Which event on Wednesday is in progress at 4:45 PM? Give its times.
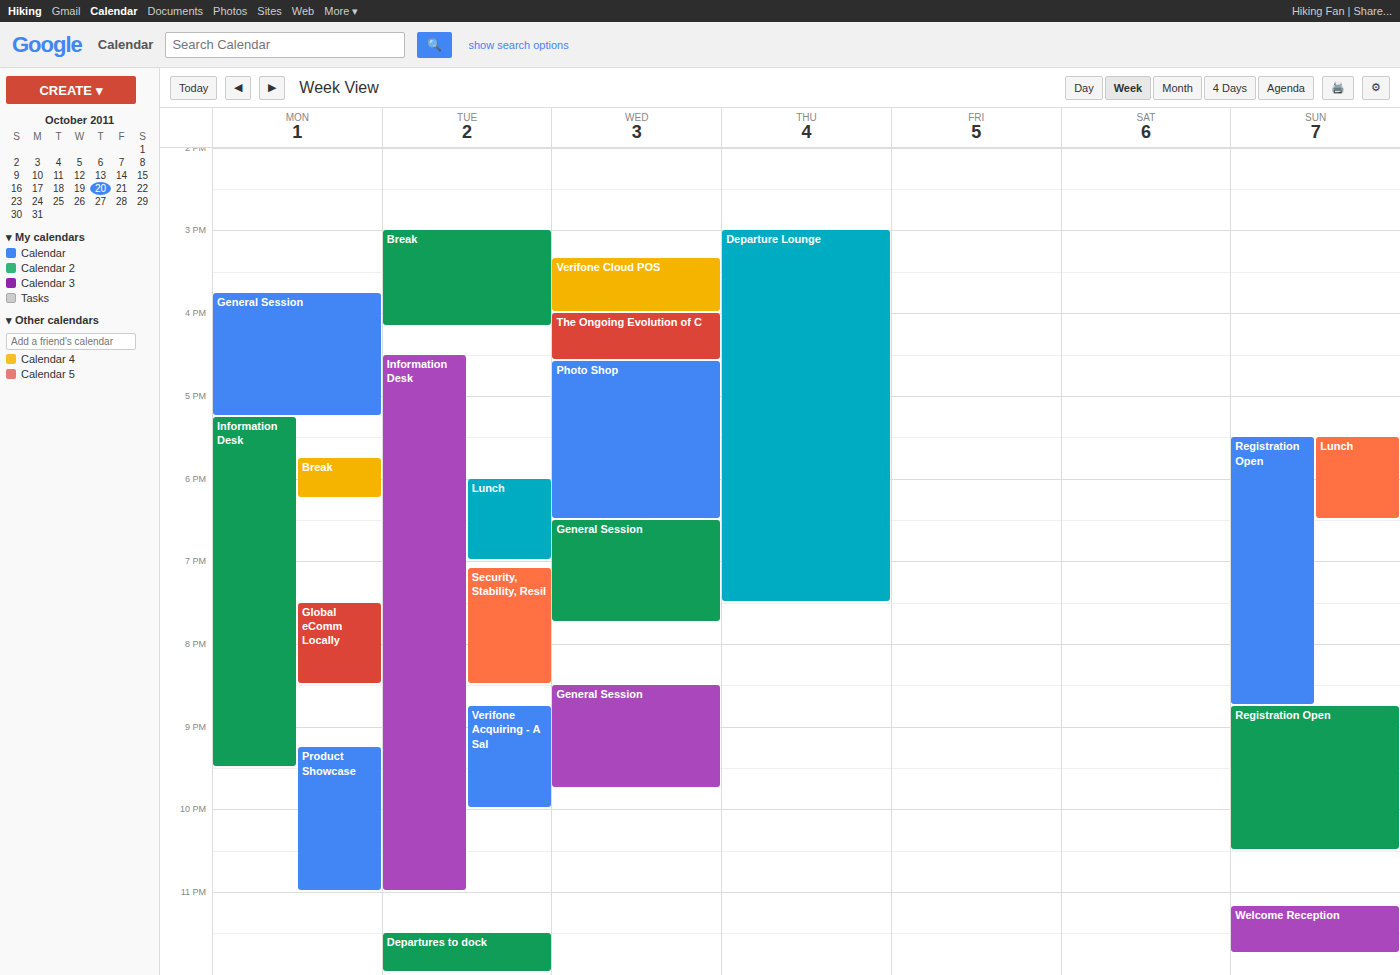
"Photo Shop", 4:35 PM to 6:30 PM